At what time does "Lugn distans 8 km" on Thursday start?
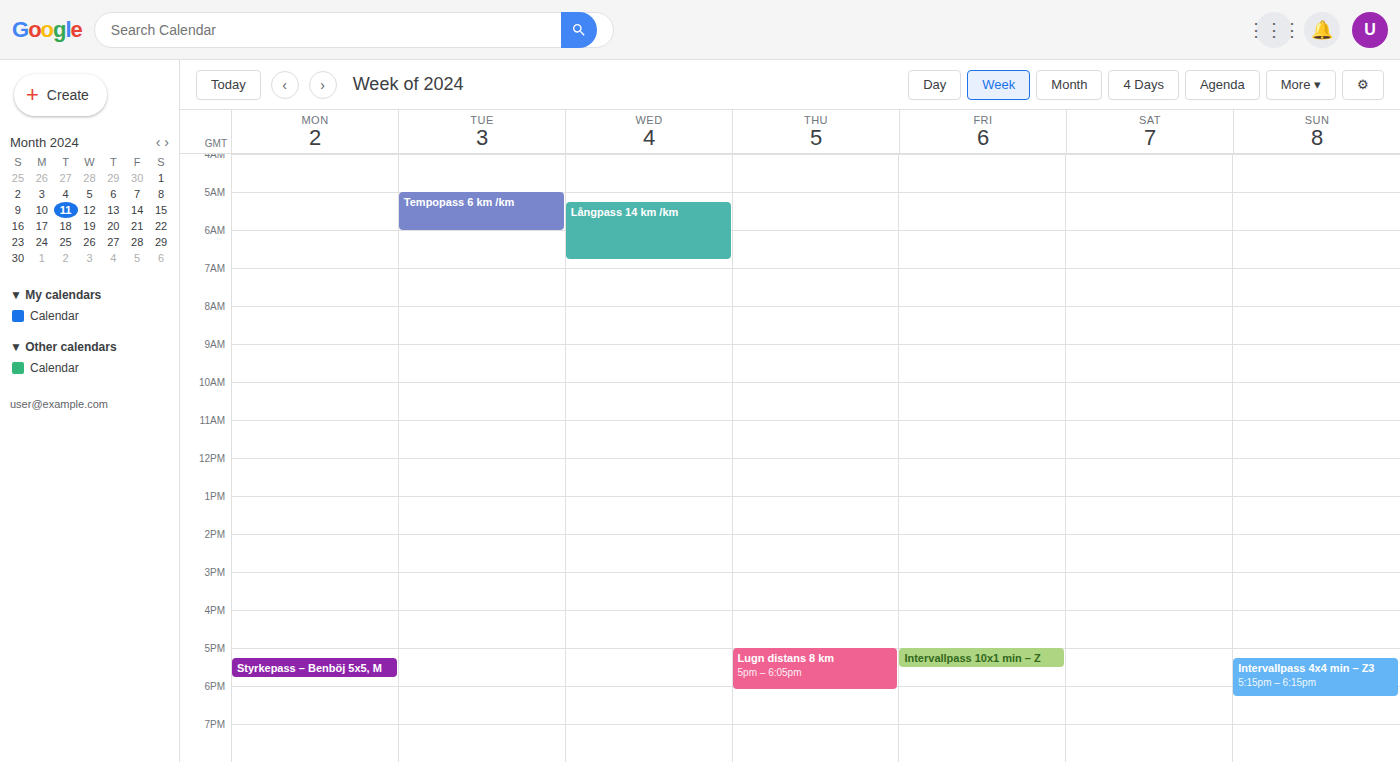
5:00 PM